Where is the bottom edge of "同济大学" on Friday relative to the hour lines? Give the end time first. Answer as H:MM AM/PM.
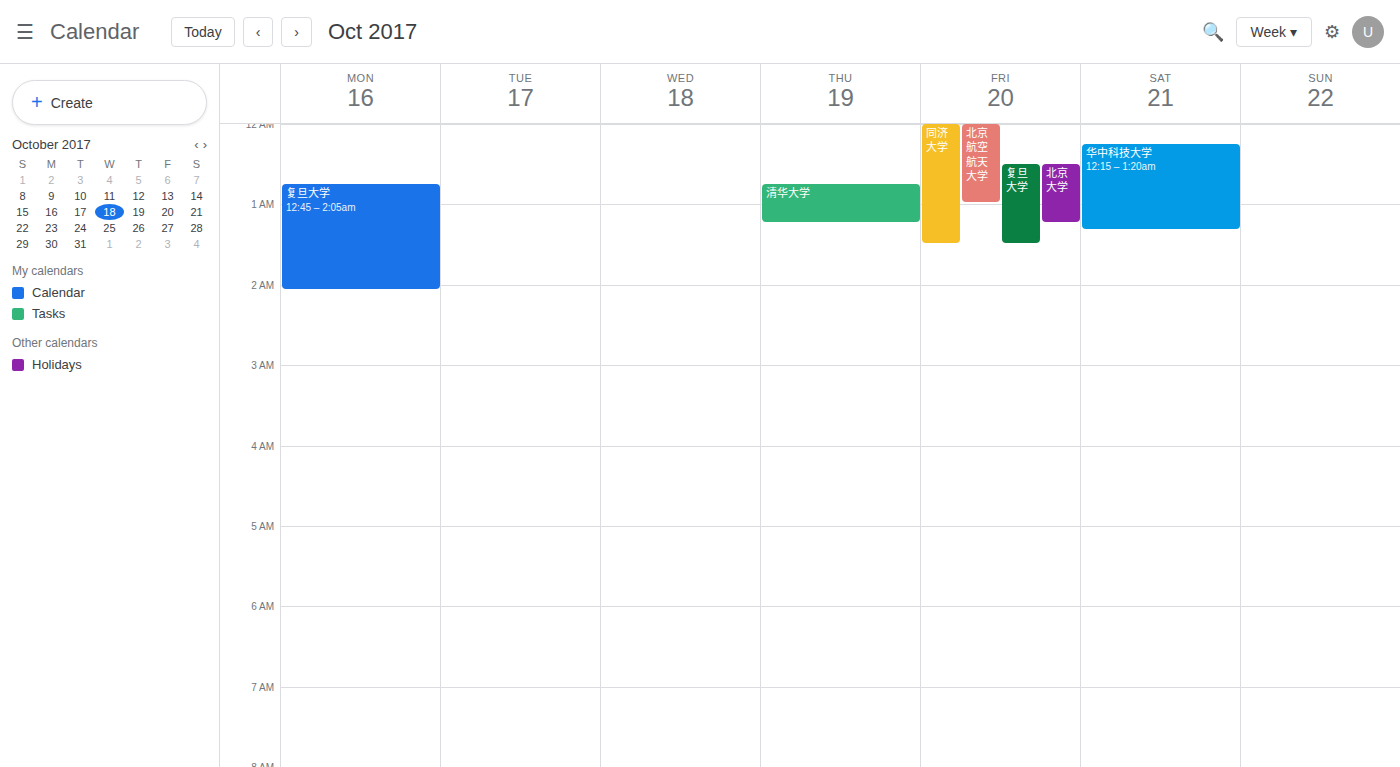
1:30 AM -- halfway between the 1 AM and 2 AM lines.